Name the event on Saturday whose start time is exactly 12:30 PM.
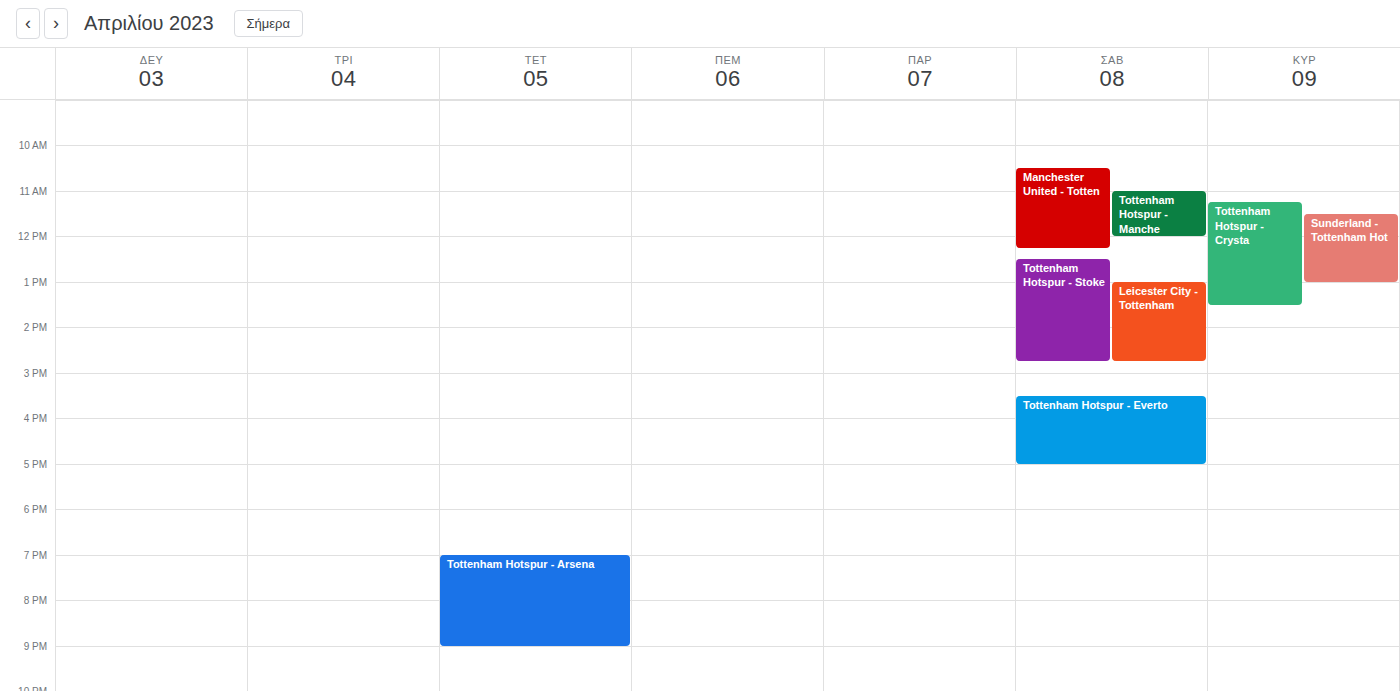
"Tottenham Hotspur - Stoke"